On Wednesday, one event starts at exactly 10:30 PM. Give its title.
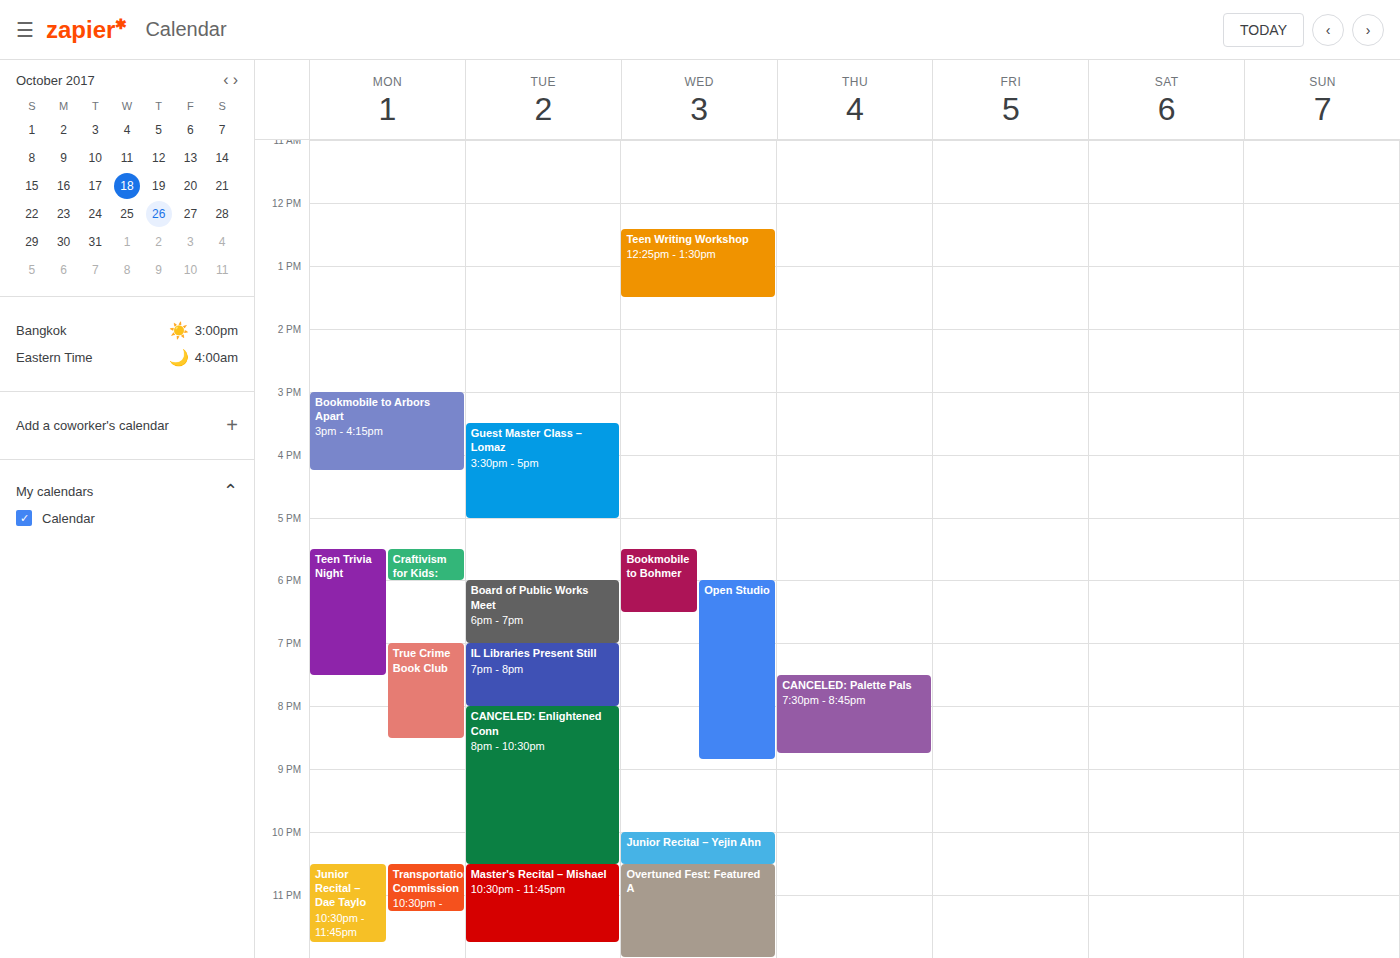
"Overtuned Fest: Featured A"